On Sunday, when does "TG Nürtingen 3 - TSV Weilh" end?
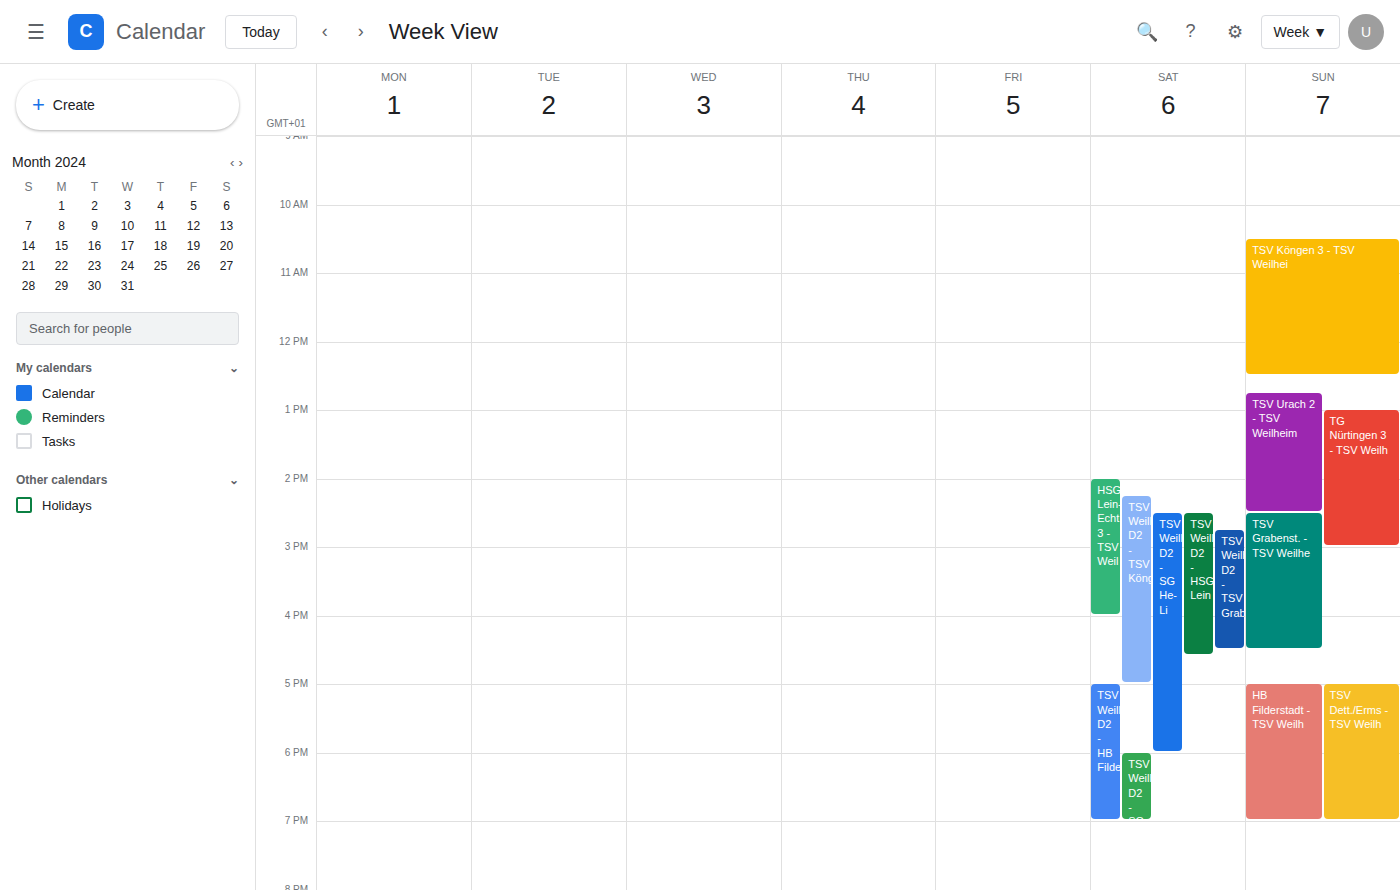
3:00 PM